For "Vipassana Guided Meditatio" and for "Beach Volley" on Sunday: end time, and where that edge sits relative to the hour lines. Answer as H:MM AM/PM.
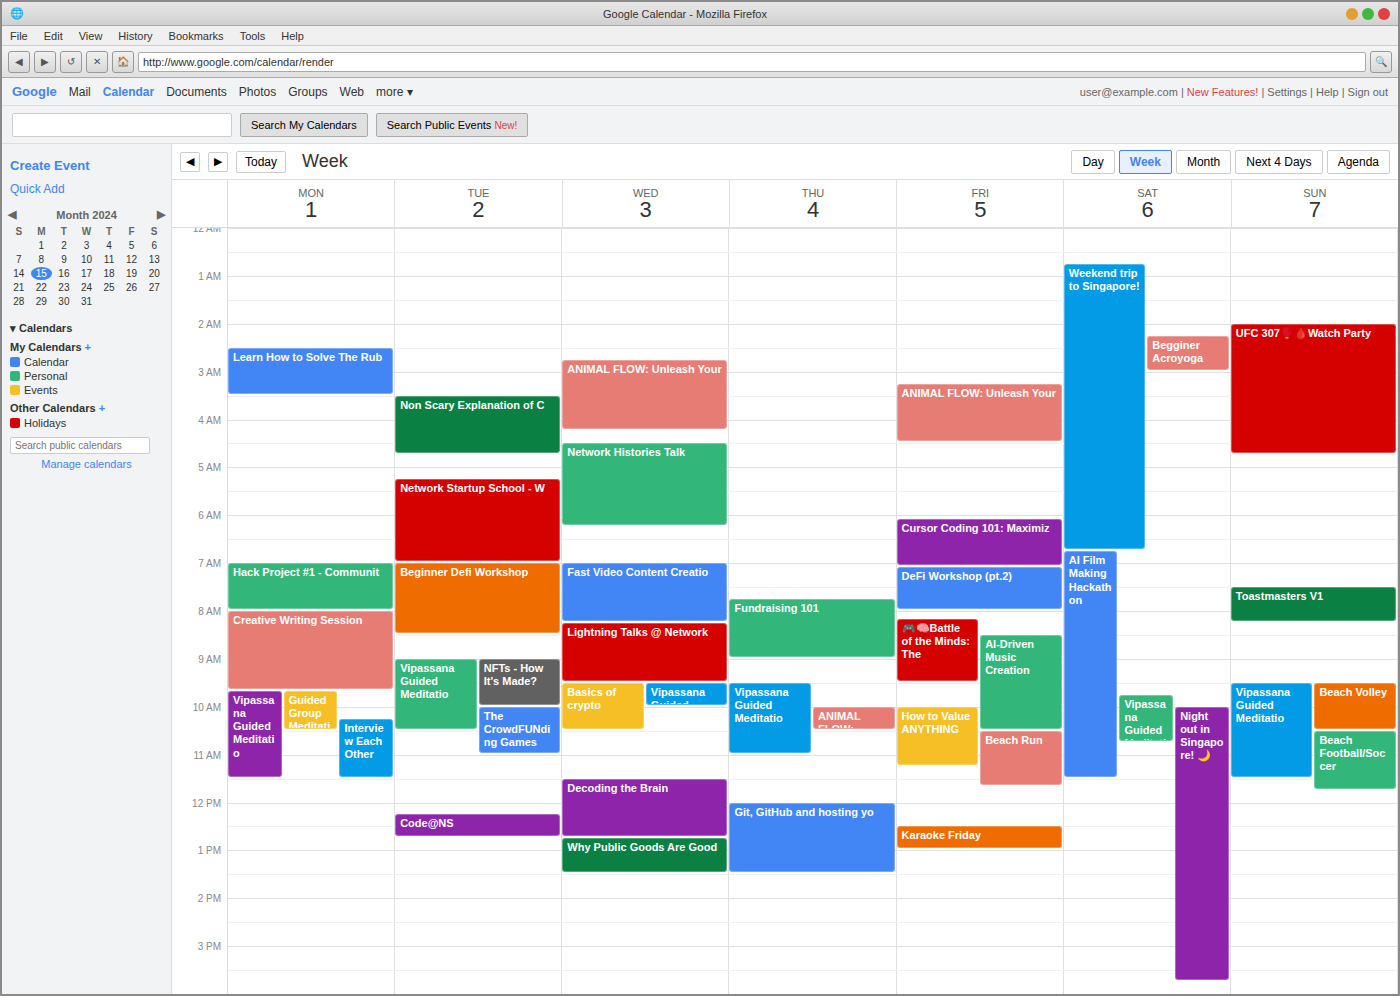
"Vipassana Guided Meditatio": 11:30 AM, halfway between the 11 AM and 12 PM lines. "Beach Volley": 10:30 AM, halfway between the 10 AM and 11 AM lines.